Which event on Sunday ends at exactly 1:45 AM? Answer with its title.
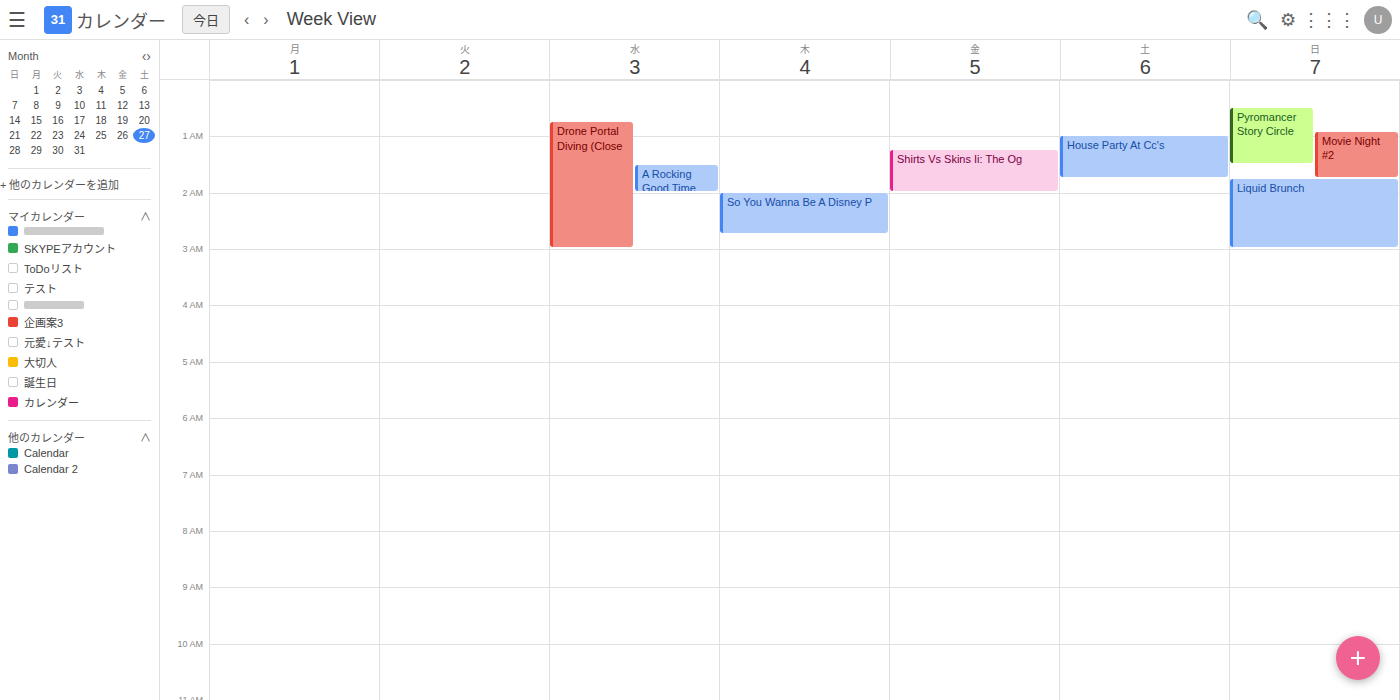
"Movie Night #2"